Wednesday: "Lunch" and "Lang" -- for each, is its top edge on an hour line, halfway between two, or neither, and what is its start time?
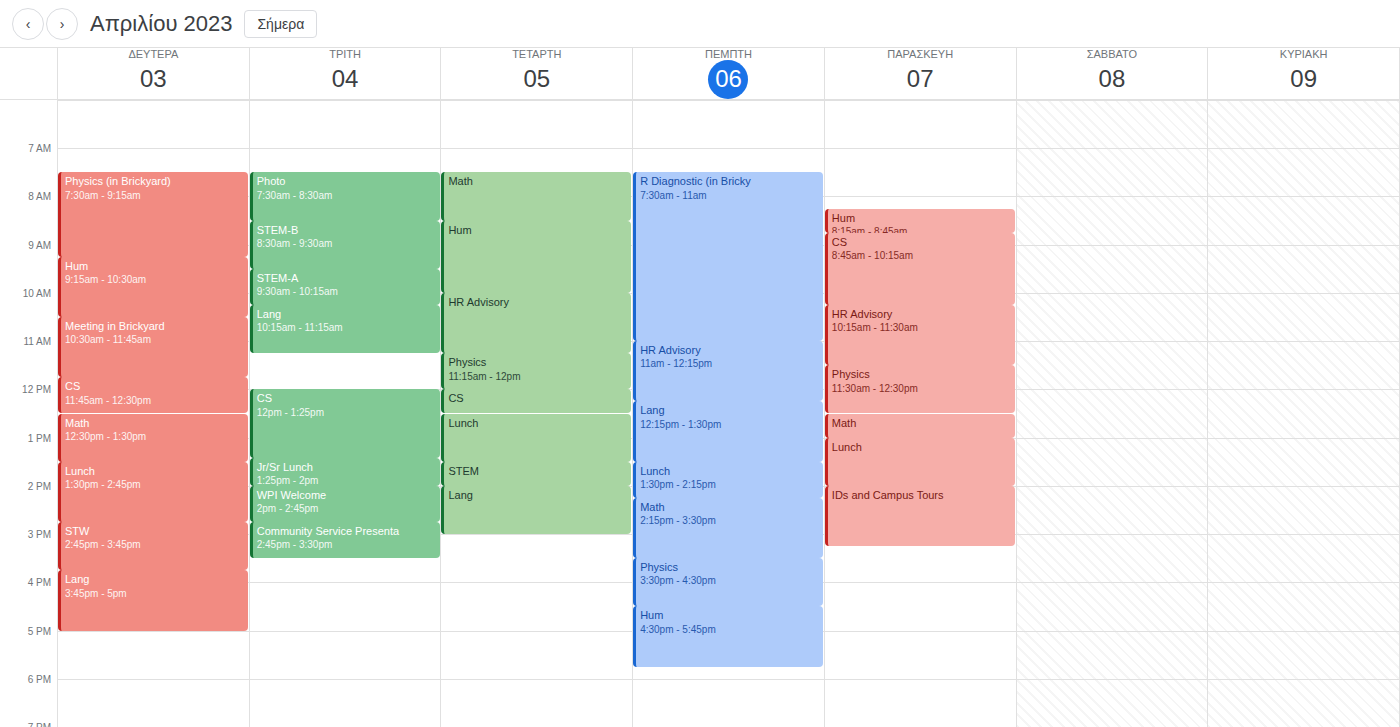
"Lunch": 12:30 PM, halfway between the 12 PM and 1 PM lines. "Lang": 2:00 PM, exactly on the 2 PM line.